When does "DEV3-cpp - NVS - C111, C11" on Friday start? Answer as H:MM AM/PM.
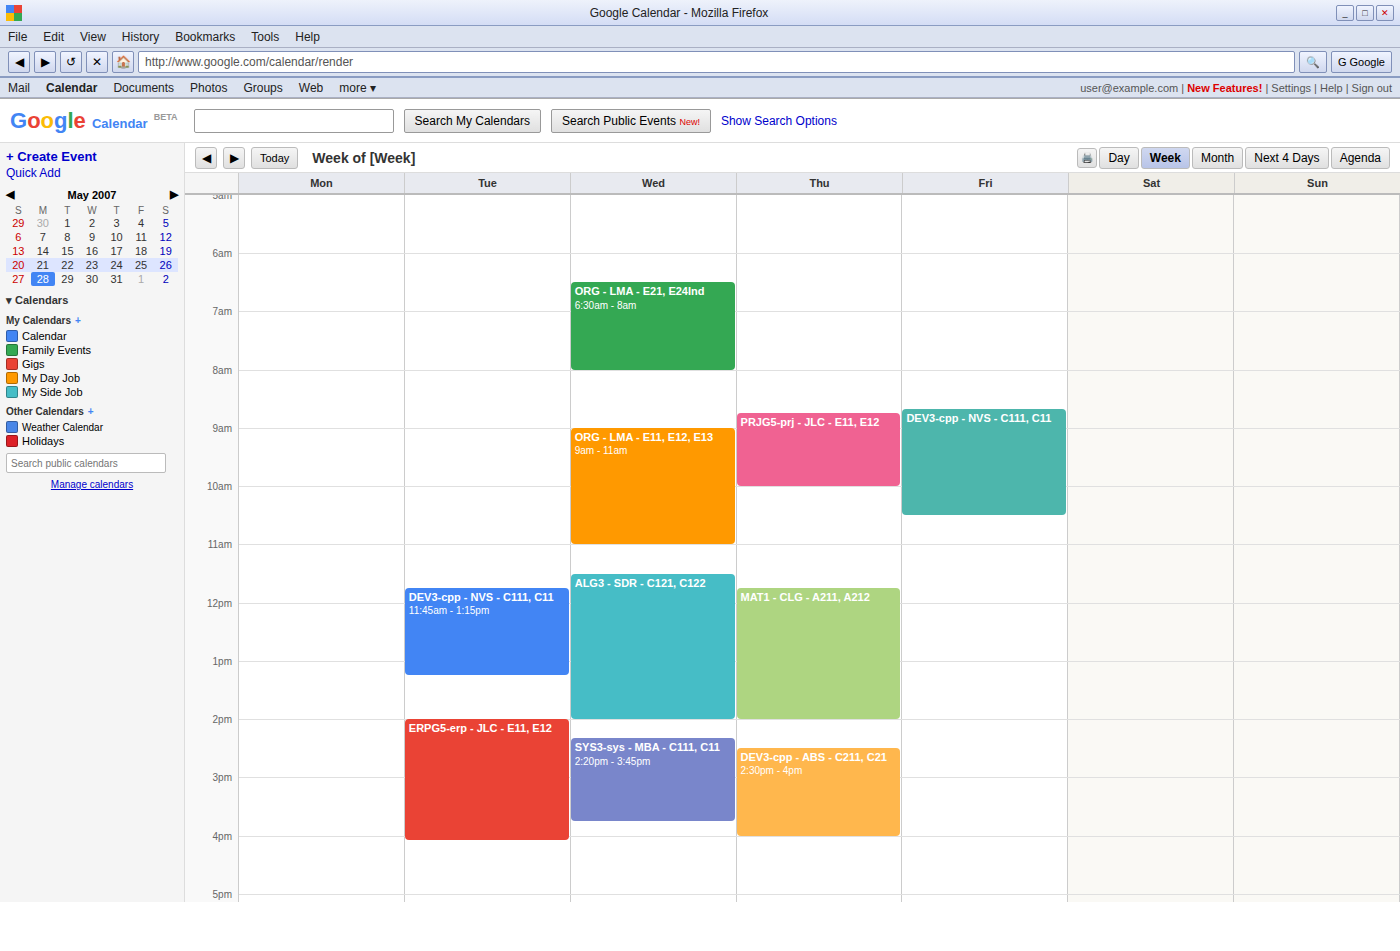
8:40 AM